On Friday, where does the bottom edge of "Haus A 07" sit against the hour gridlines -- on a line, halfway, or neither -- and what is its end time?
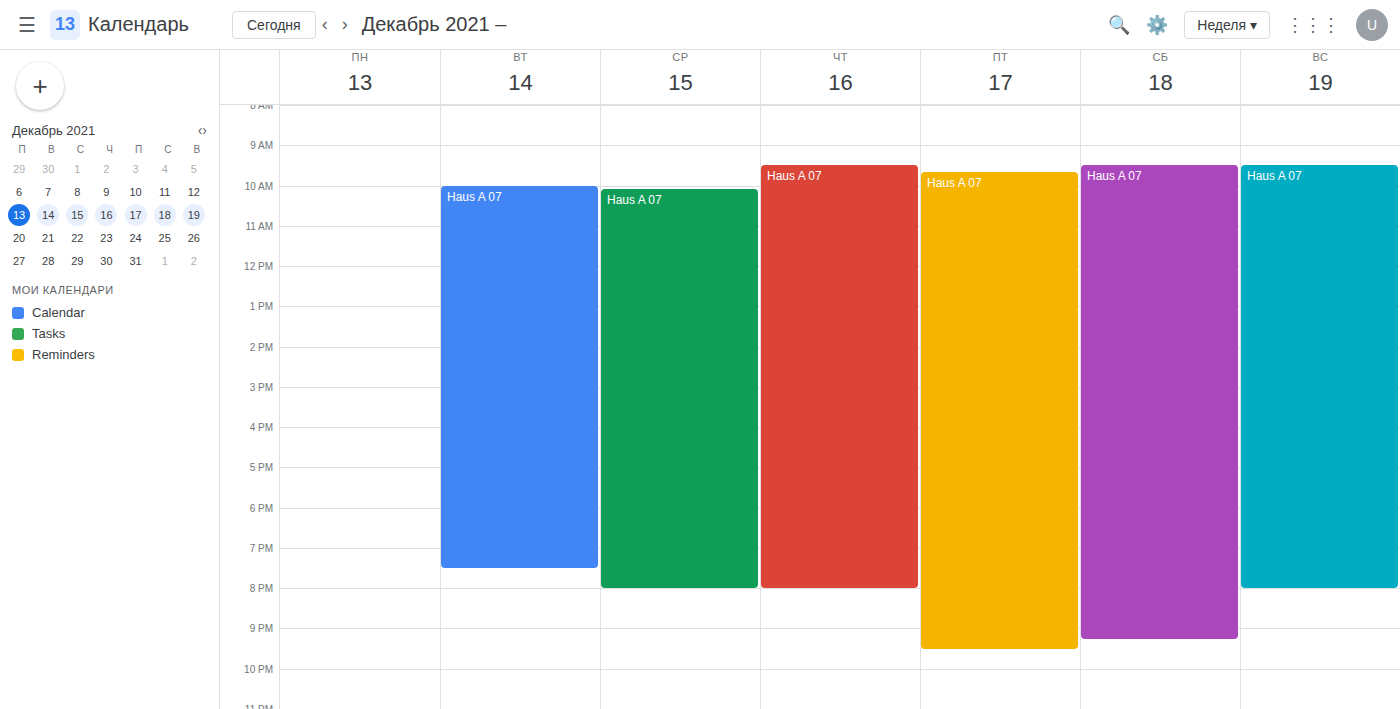
9:30 PM -- halfway between the 9 PM and 10 PM lines.